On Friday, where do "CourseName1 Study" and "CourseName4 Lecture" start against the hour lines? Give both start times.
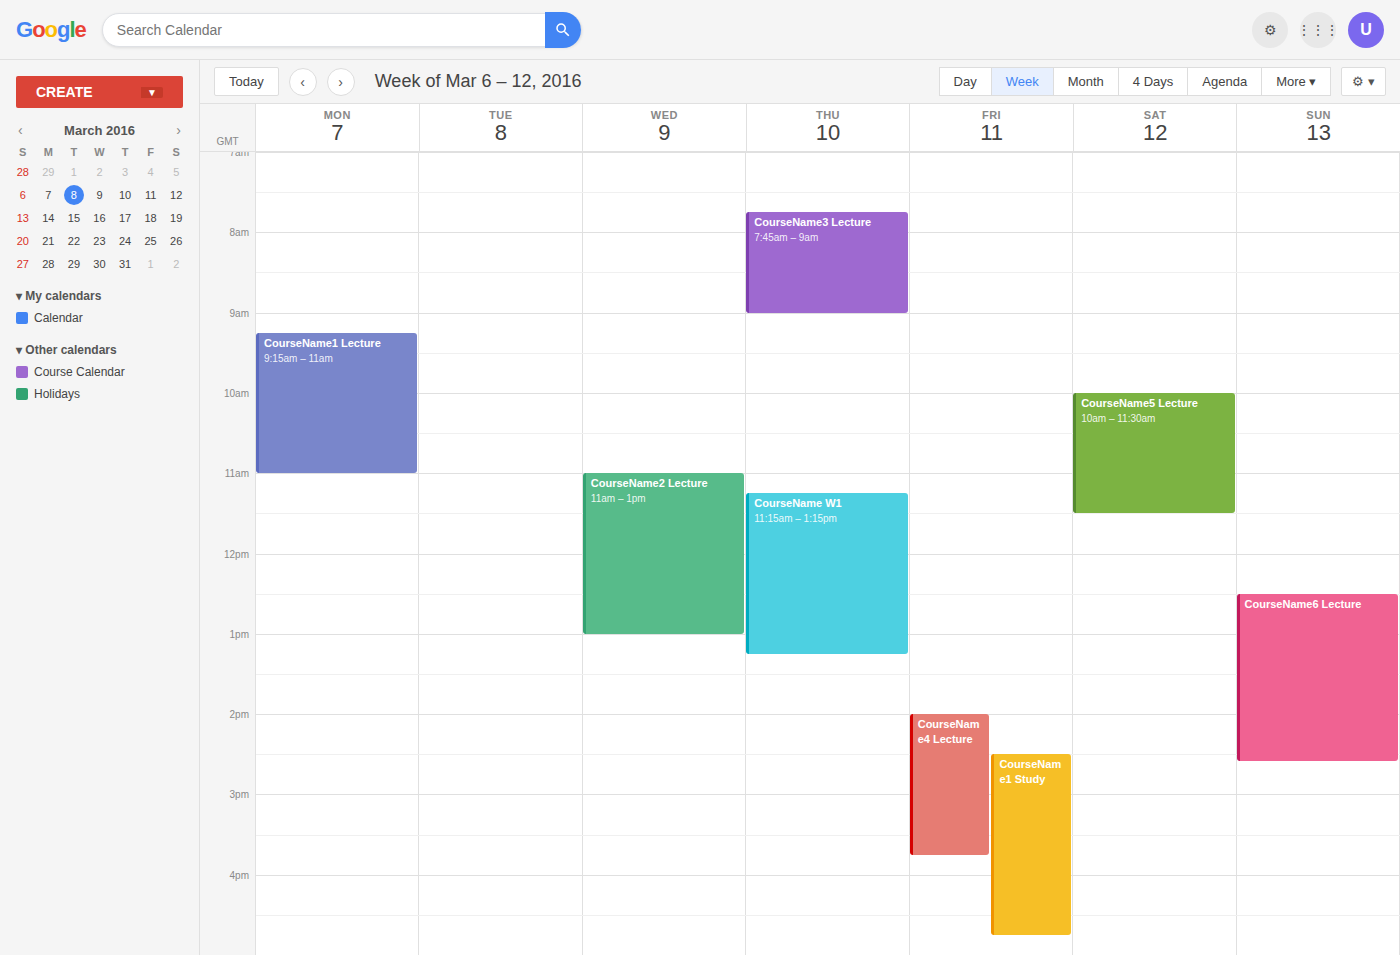
"CourseName1 Study": 2:30 PM, halfway between the 2 PM and 3 PM lines. "CourseName4 Lecture": 2:00 PM, exactly on the 2 PM line.